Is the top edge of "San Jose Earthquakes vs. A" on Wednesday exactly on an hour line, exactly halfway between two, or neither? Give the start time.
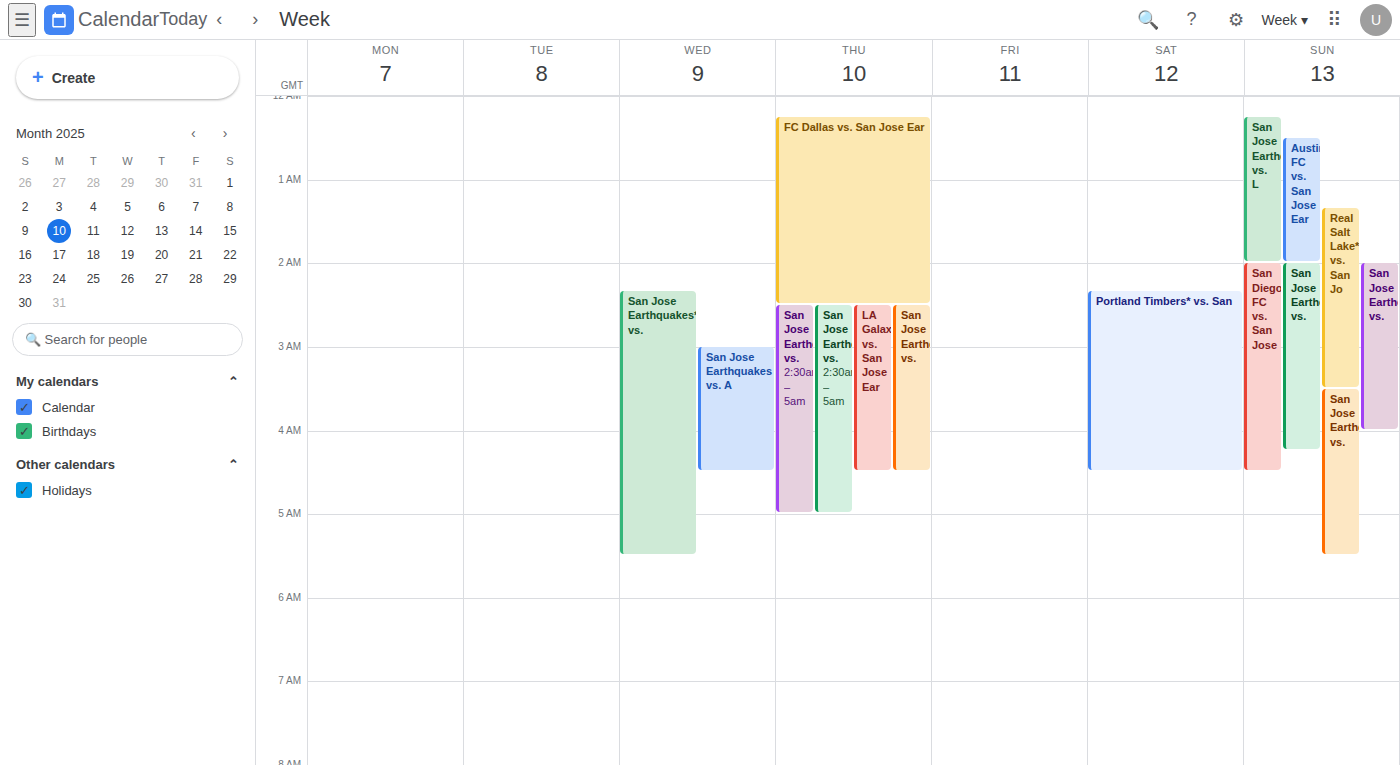
03:00 -- exactly on the 03:00 line.